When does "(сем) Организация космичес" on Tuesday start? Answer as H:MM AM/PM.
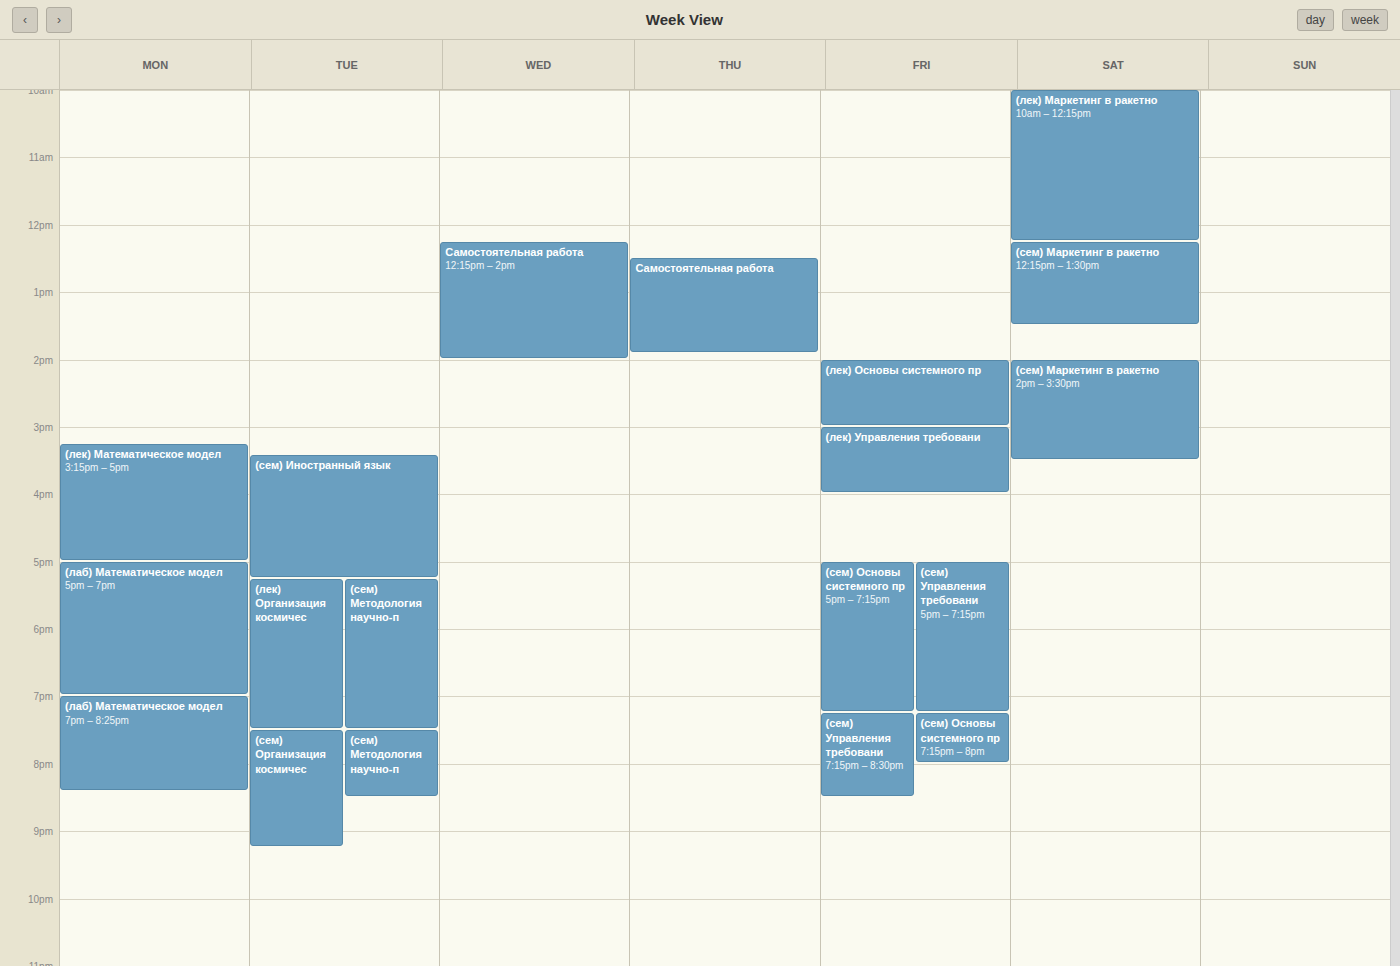
7:30 PM